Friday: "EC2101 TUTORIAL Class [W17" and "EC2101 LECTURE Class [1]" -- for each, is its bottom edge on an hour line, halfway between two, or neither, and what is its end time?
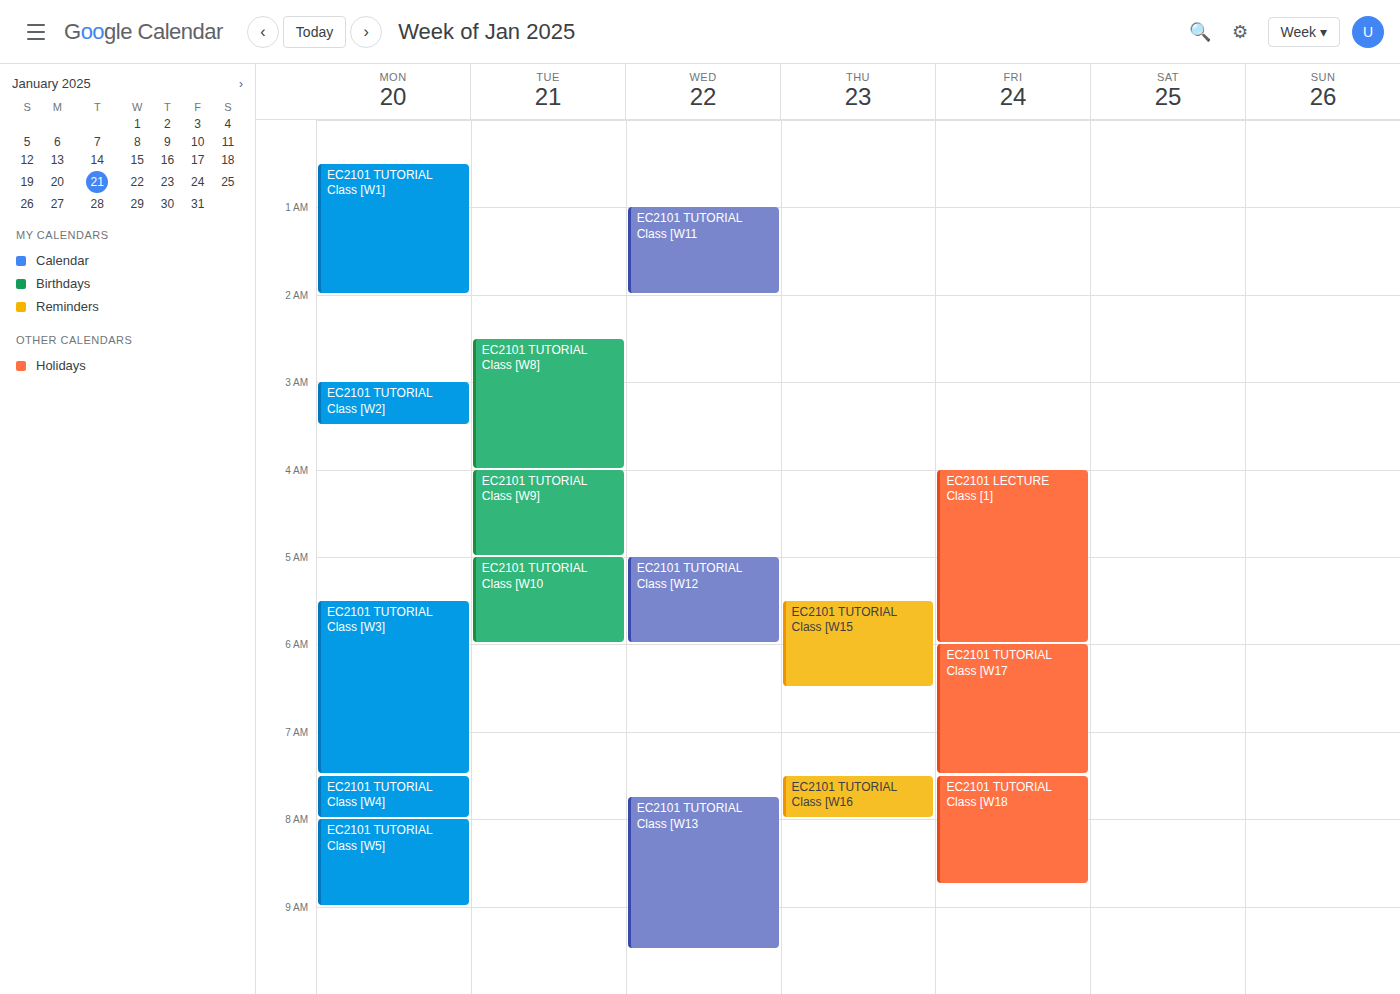
"EC2101 TUTORIAL Class [W17": 7:30 AM, halfway between the 7 AM and 8 AM lines. "EC2101 LECTURE Class [1]": 6:00 AM, exactly on the 6 AM line.